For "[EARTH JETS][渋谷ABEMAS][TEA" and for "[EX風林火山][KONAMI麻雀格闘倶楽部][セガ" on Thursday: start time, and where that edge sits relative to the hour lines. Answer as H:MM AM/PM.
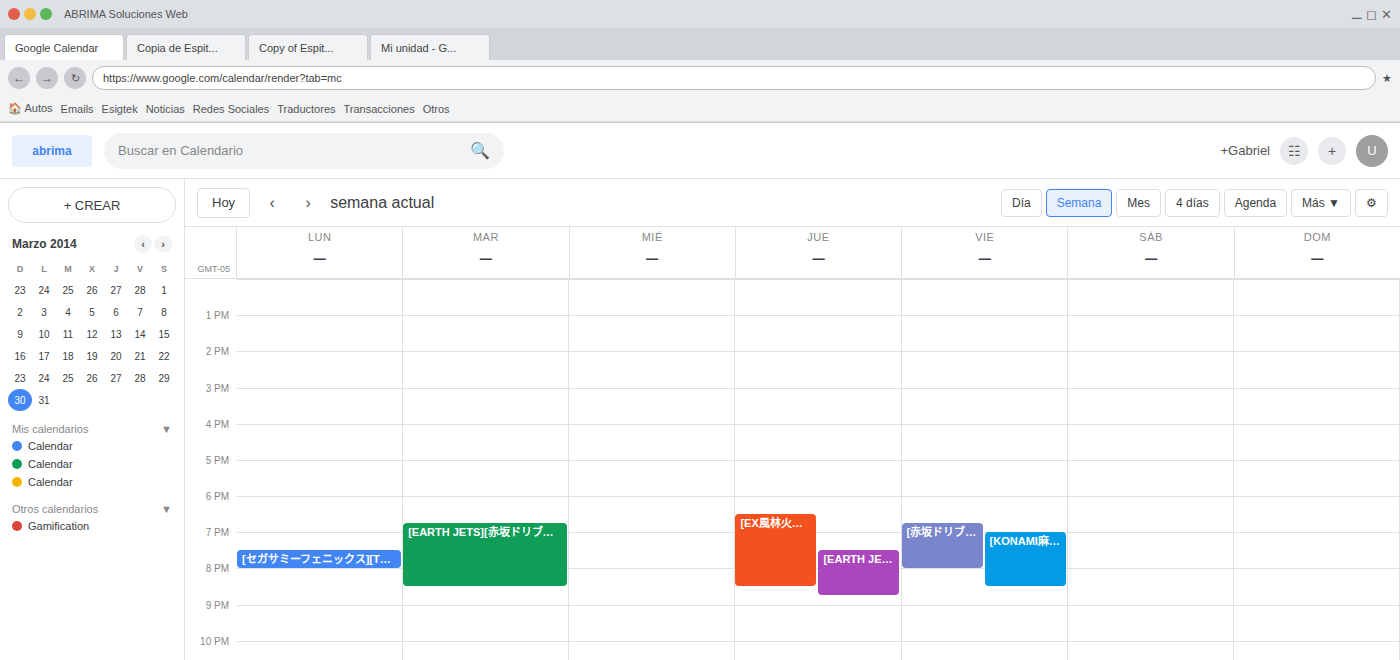
"[EARTH JETS][渋谷ABEMAS][TEA": 7:30 PM, halfway between the 7 PM and 8 PM lines. "[EX風林火山][KONAMI麻雀格闘倶楽部][セガ": 6:30 PM, halfway between the 6 PM and 7 PM lines.